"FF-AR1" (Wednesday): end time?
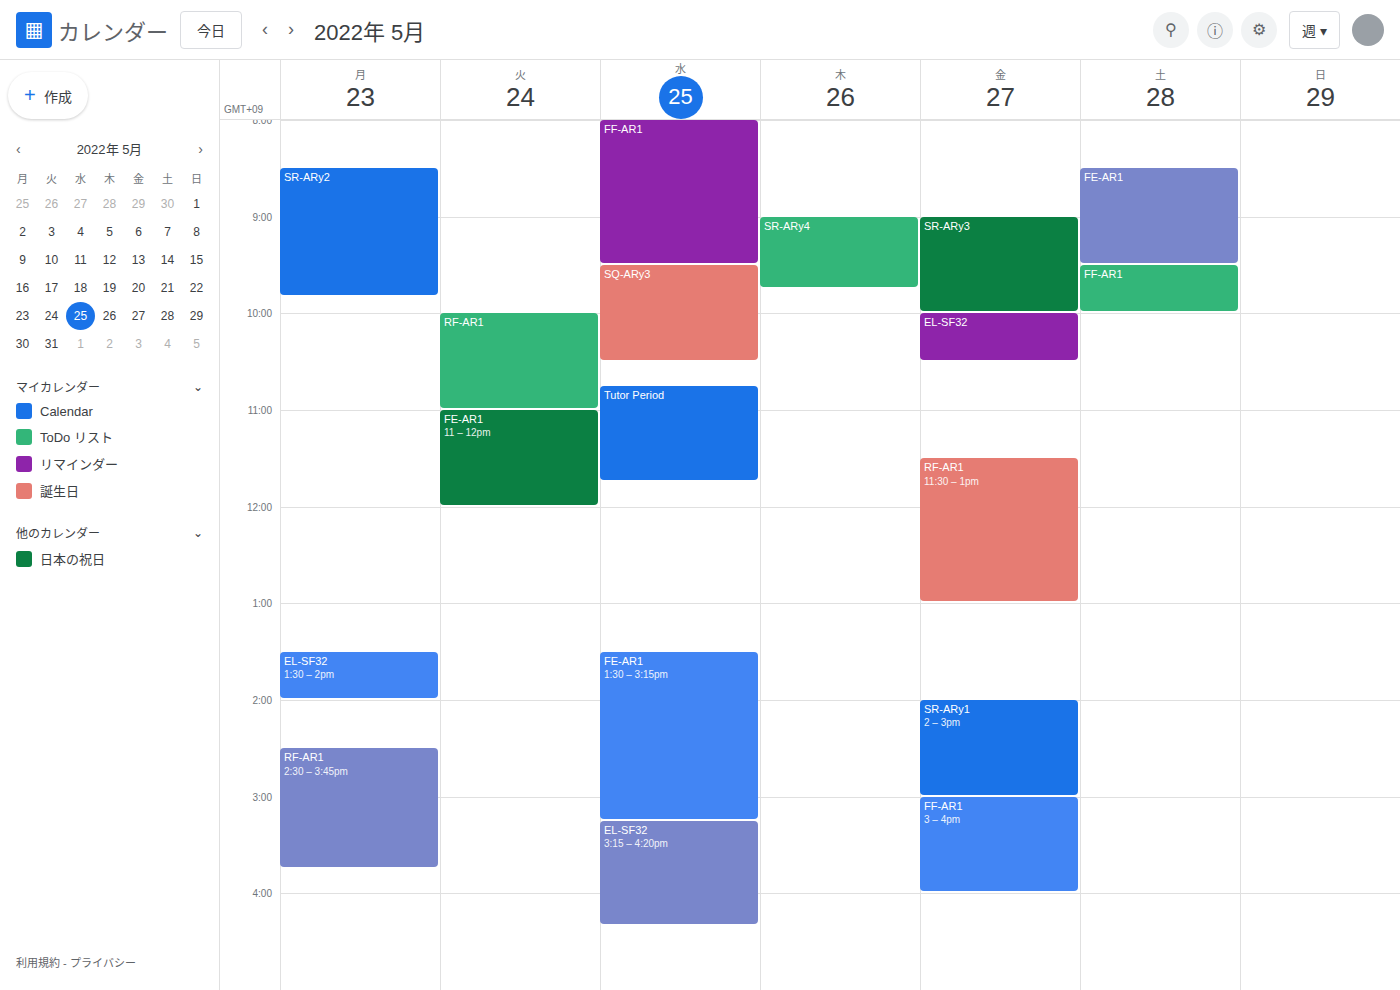
9:30 AM